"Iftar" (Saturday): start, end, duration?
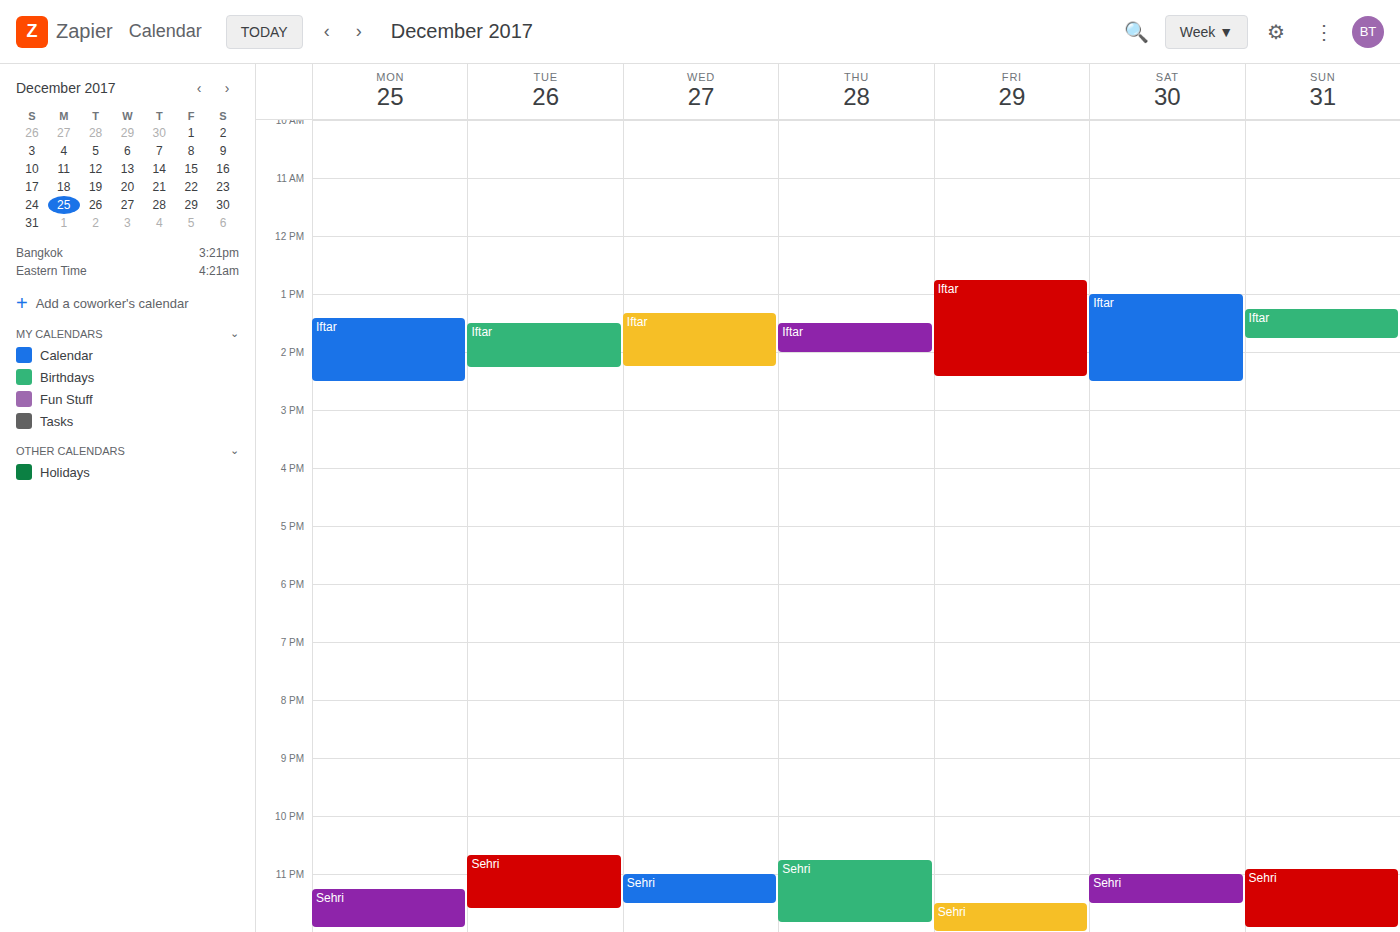
13:00 to 14:30, 1 hour 30 minutes